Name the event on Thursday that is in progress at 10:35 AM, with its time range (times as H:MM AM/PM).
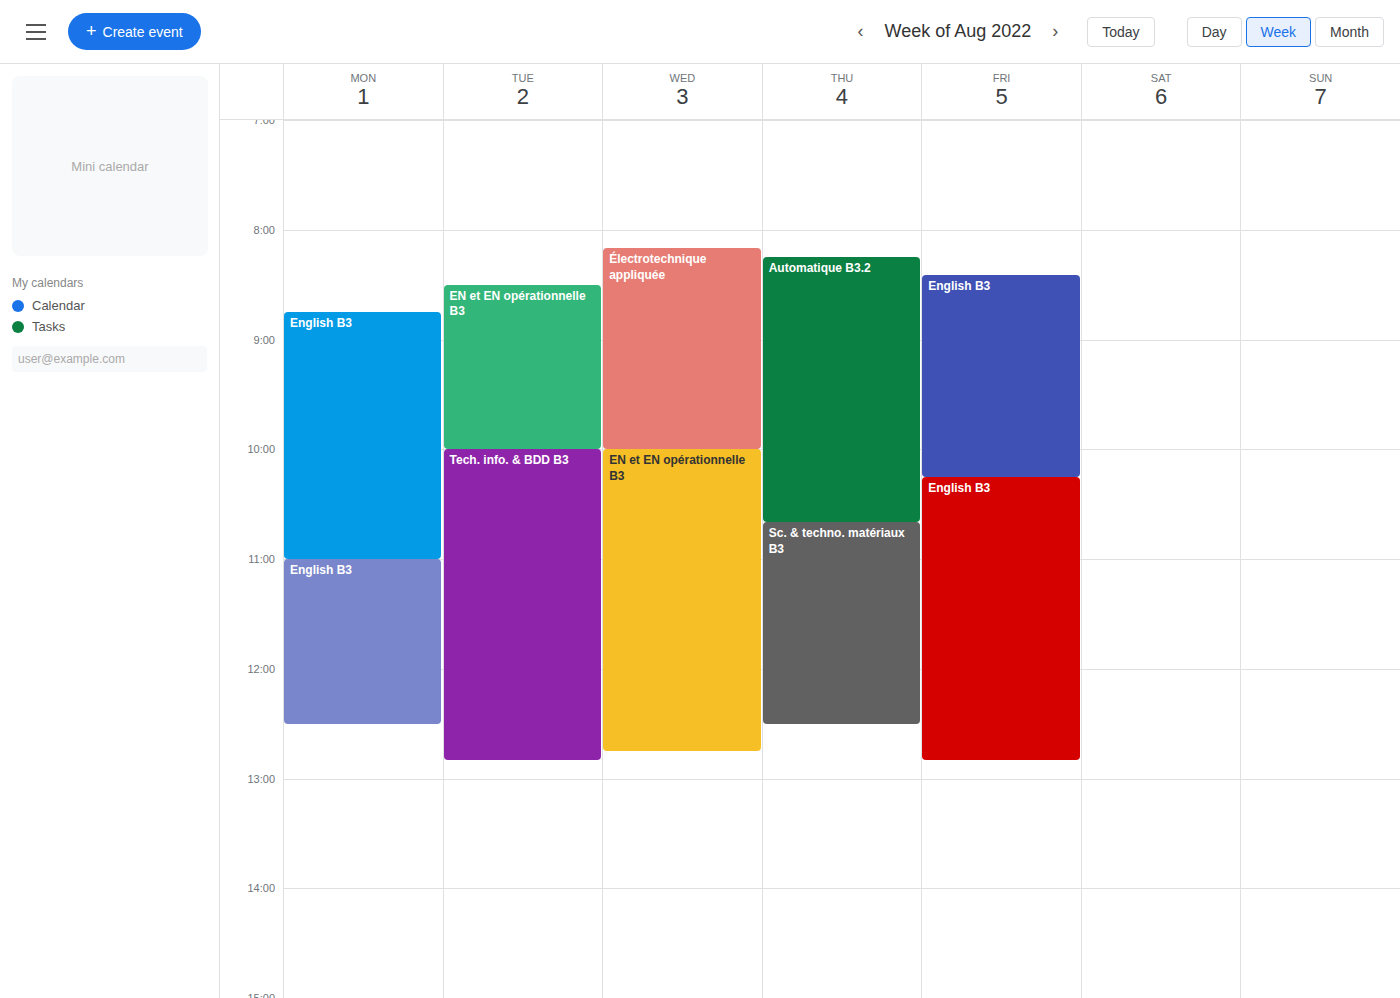
"Automatique B3.2", 8:15 AM to 10:40 AM